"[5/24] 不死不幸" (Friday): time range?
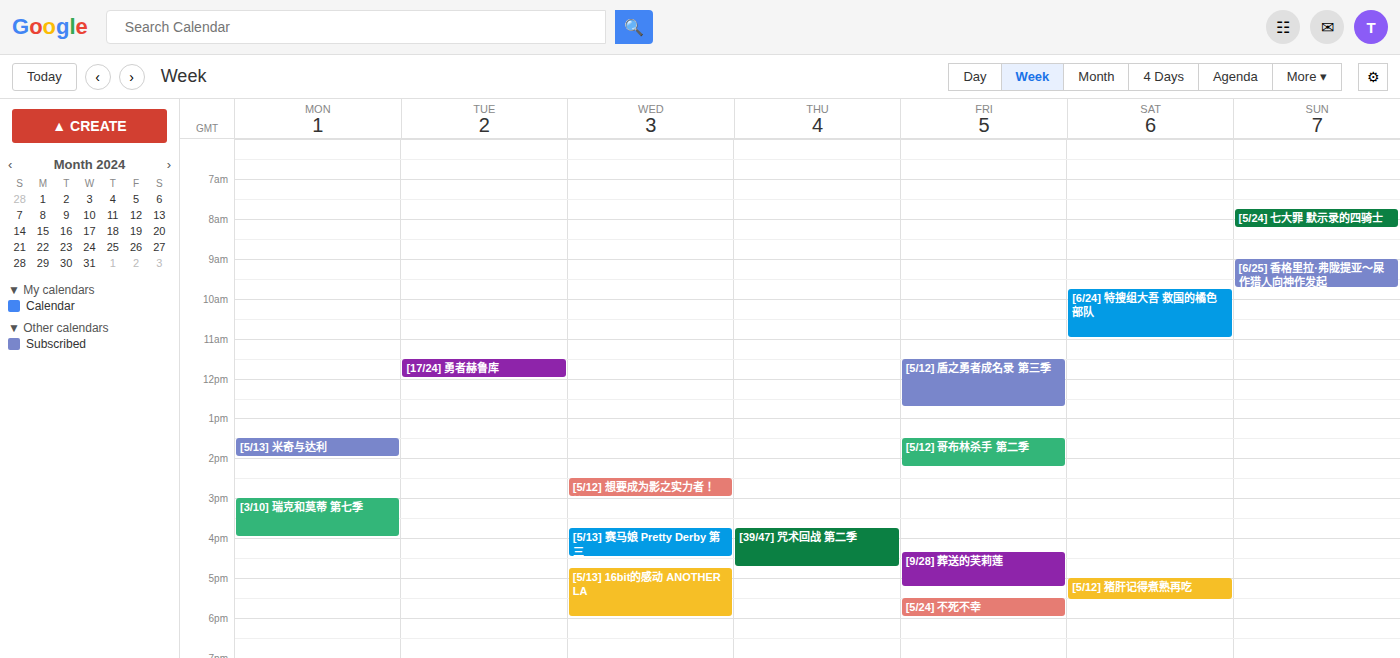
5:30 PM to 6:00 PM